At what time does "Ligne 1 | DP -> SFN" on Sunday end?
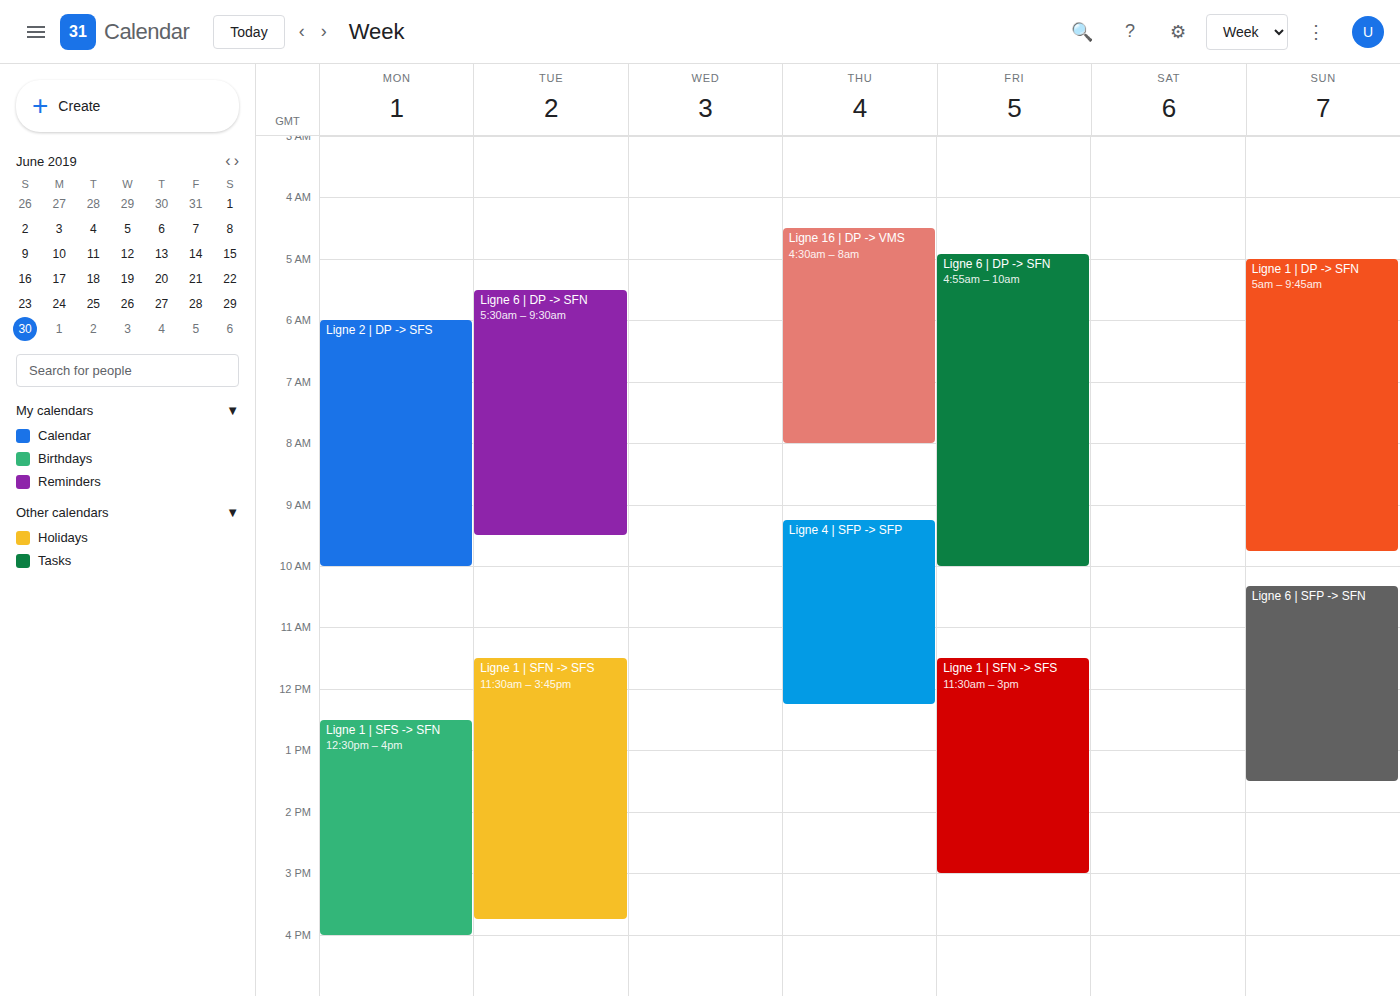
09:45